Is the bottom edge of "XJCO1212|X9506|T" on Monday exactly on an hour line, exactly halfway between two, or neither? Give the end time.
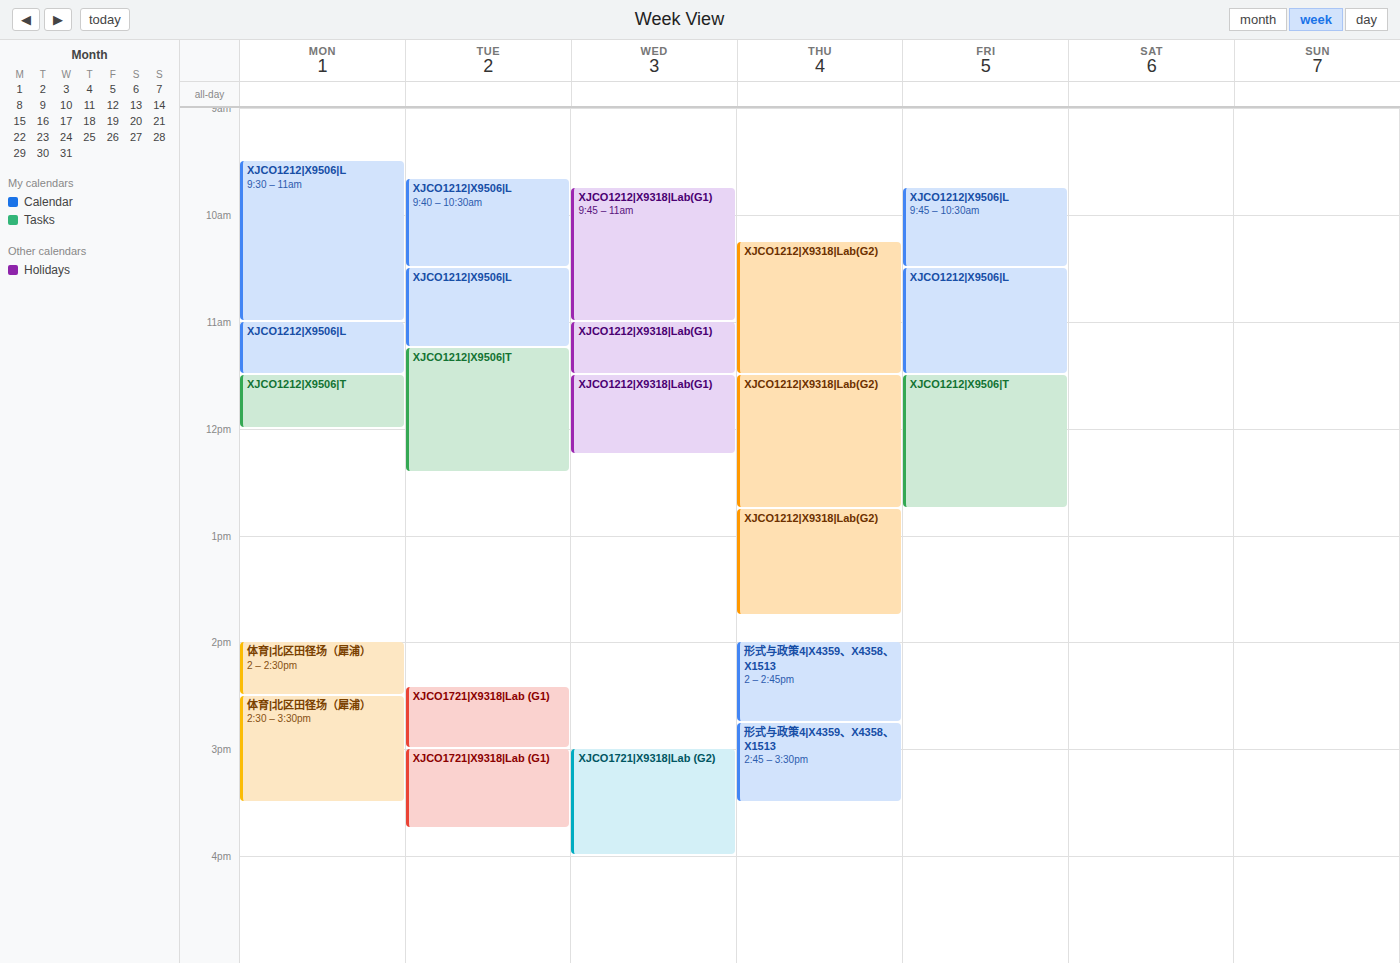
12:00 PM -- exactly on the 12 PM line.